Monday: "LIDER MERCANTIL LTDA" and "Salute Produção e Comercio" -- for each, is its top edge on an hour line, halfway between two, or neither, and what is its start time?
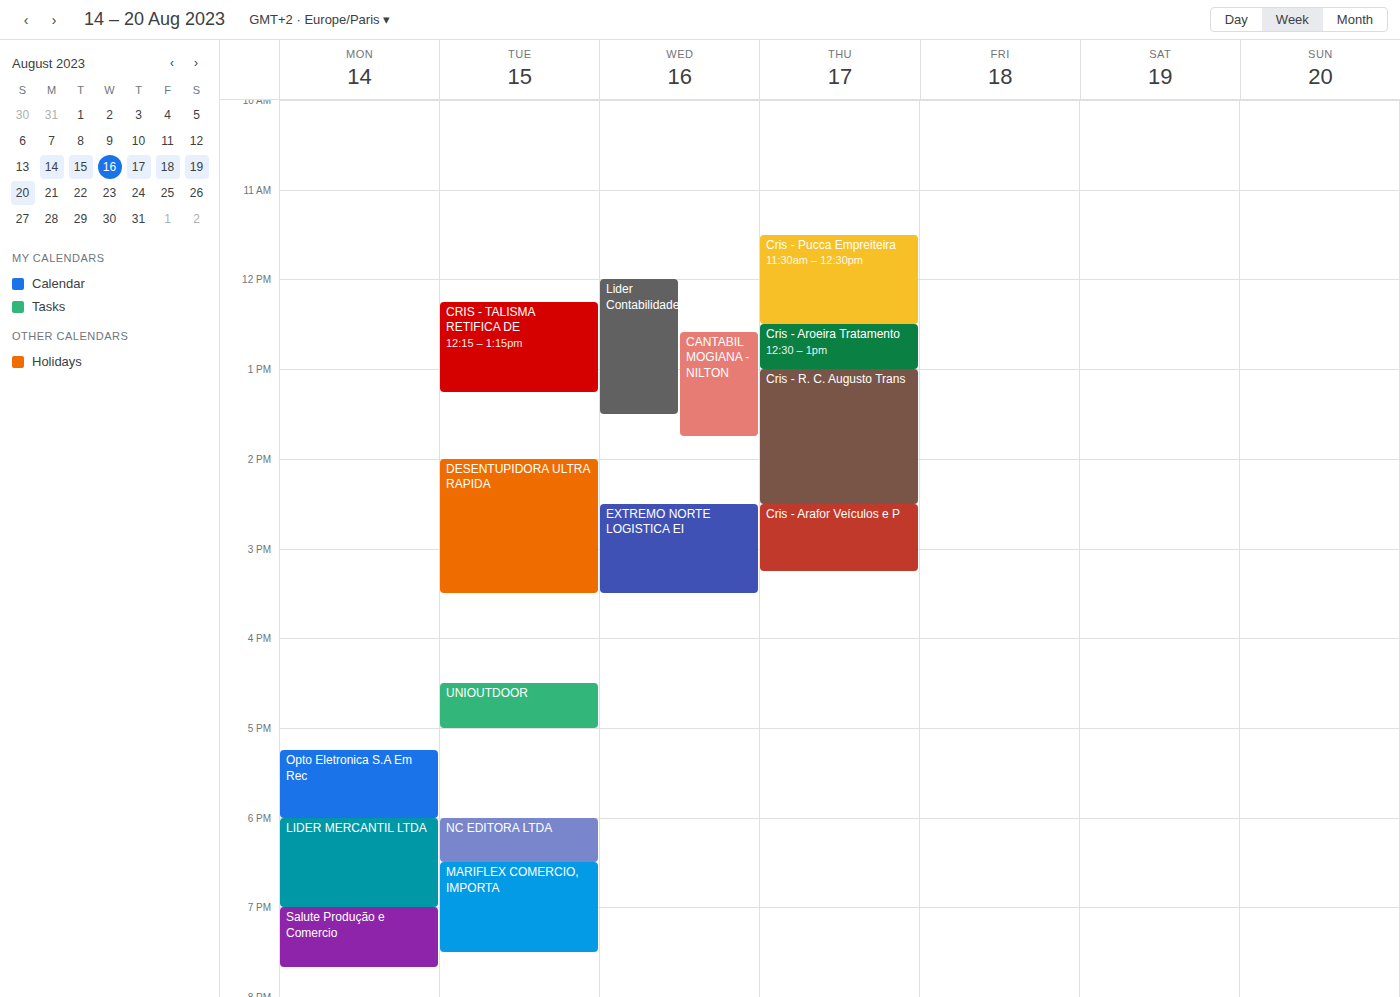
"LIDER MERCANTIL LTDA": 6:00 PM, exactly on the 6 PM line. "Salute Produção e Comercio": 7:00 PM, exactly on the 7 PM line.